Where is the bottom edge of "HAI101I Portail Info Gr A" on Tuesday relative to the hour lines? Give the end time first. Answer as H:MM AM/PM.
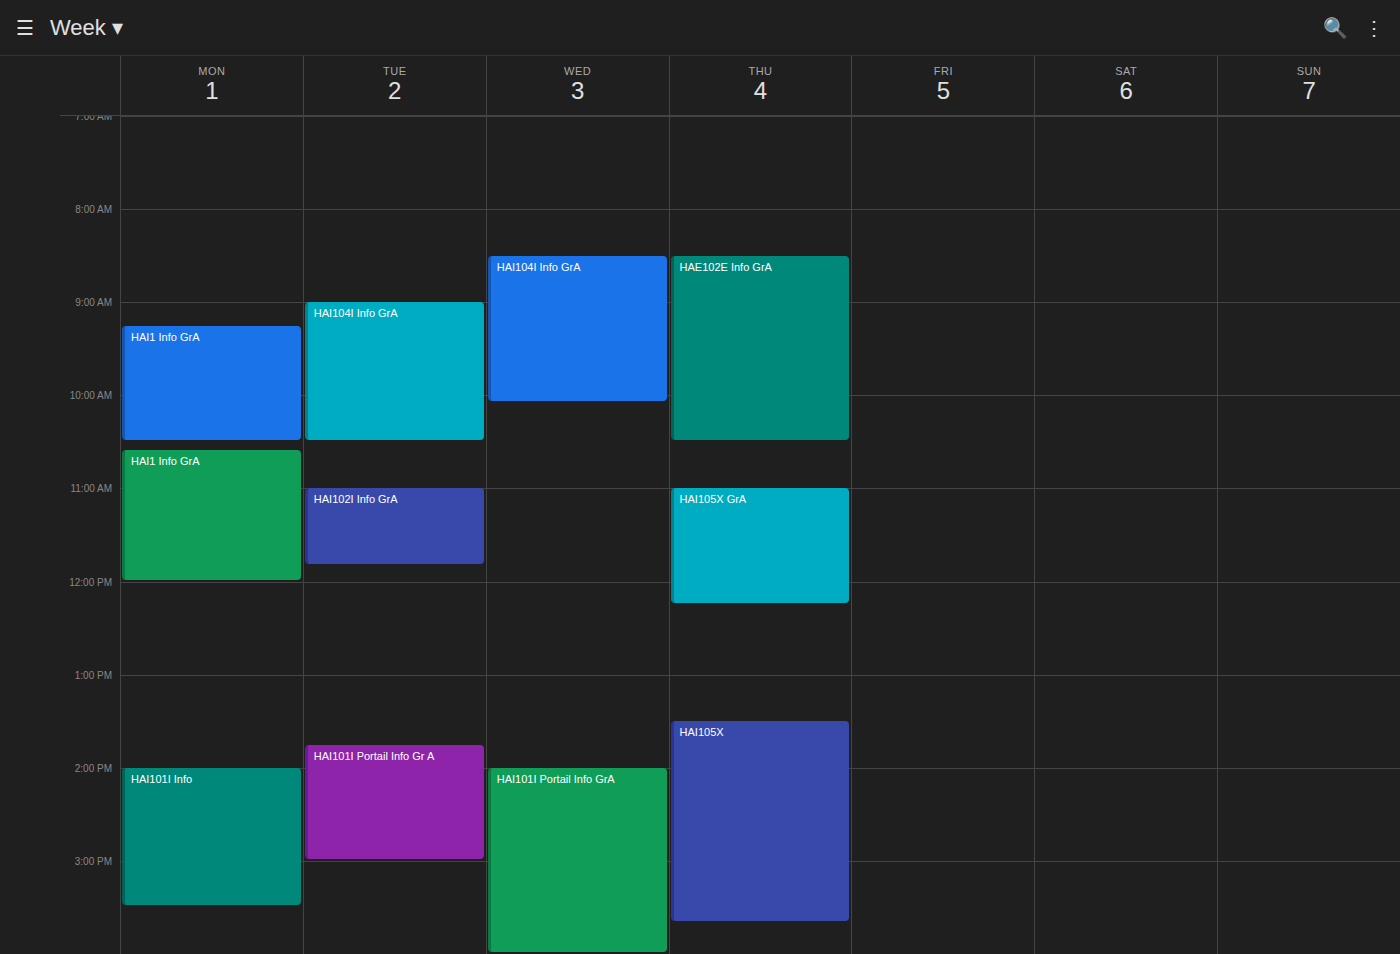
3:00 PM -- exactly on the 3 PM line.